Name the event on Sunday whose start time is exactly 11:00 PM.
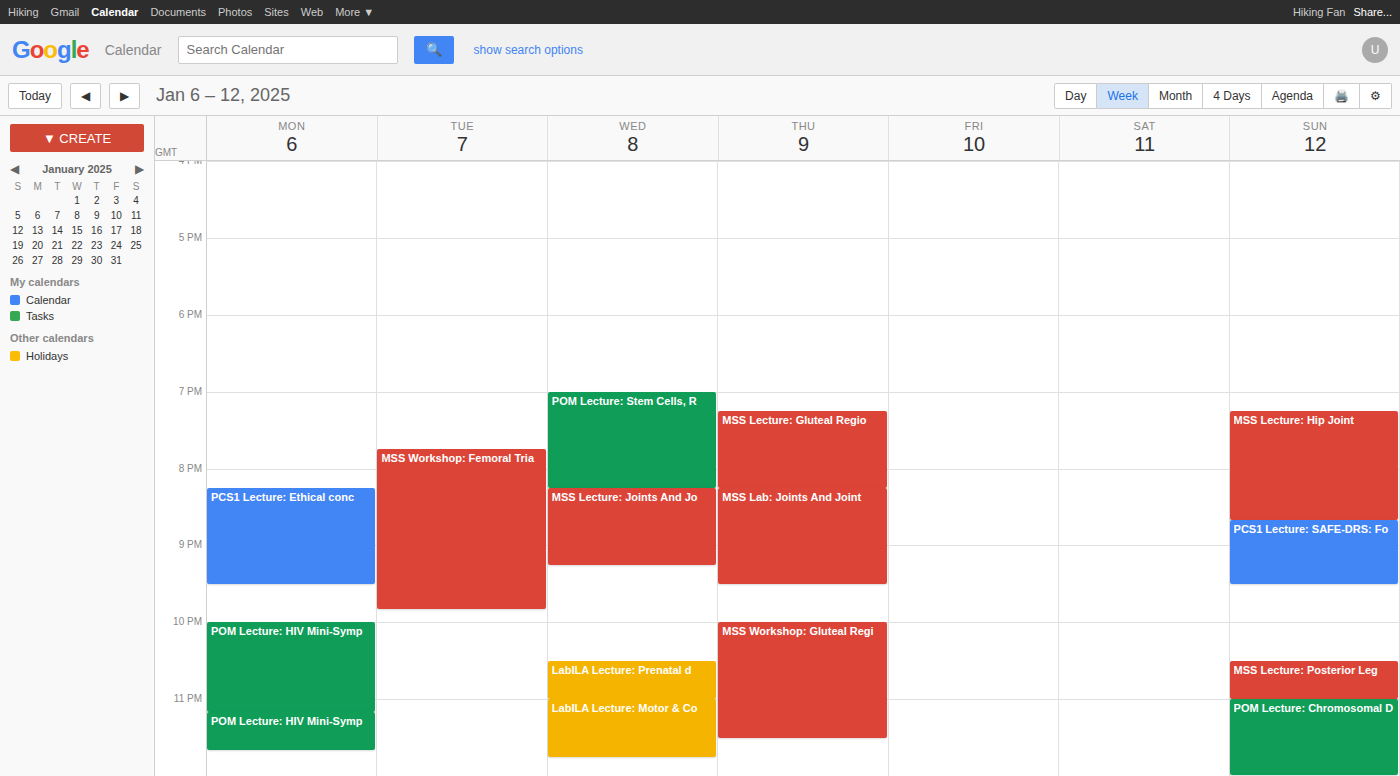
"POM Lecture: Chromosomal D"